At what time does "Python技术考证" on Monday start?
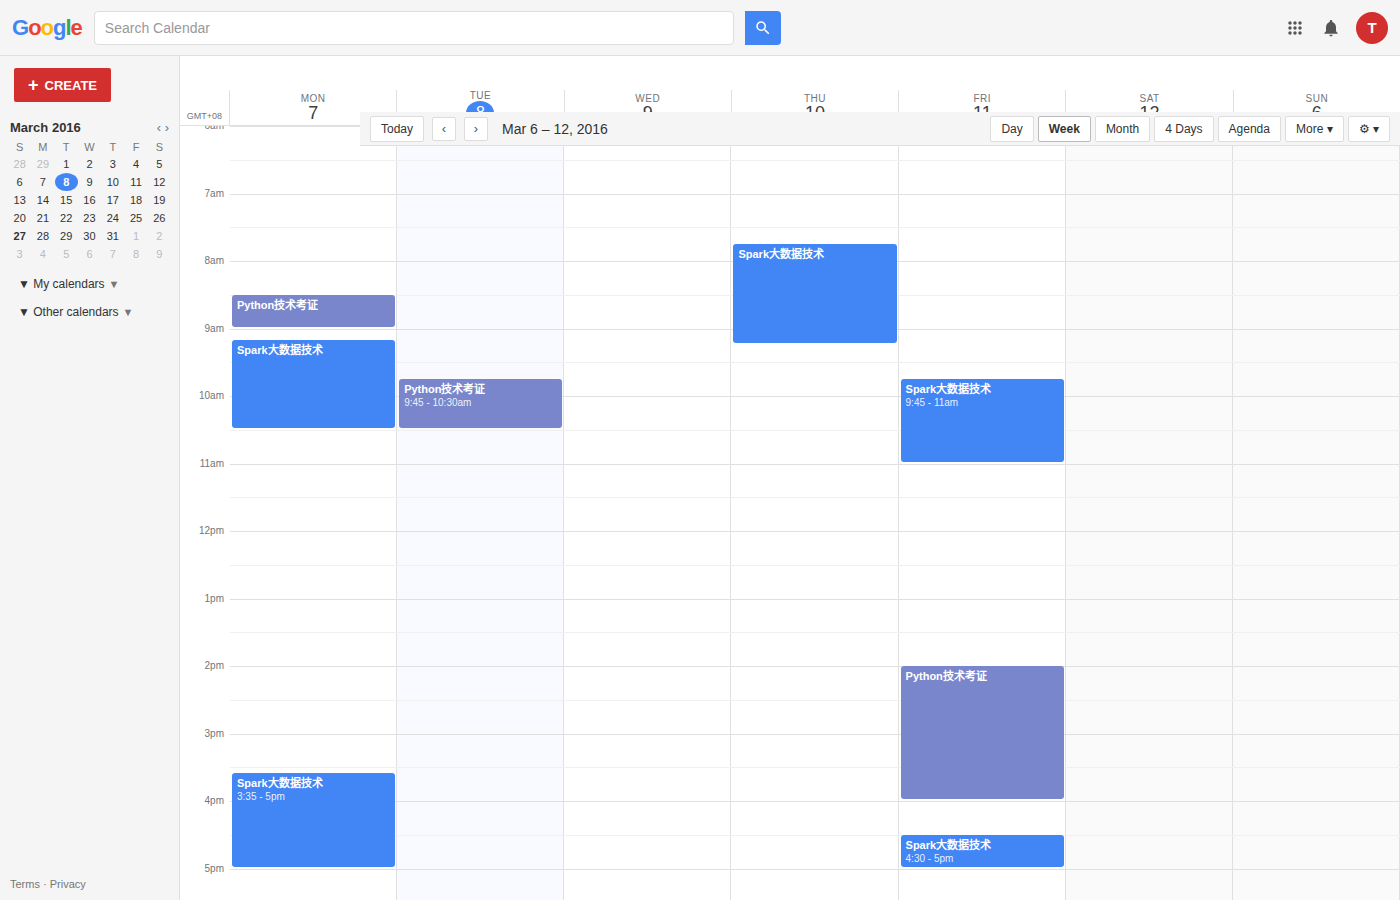
8:30 AM